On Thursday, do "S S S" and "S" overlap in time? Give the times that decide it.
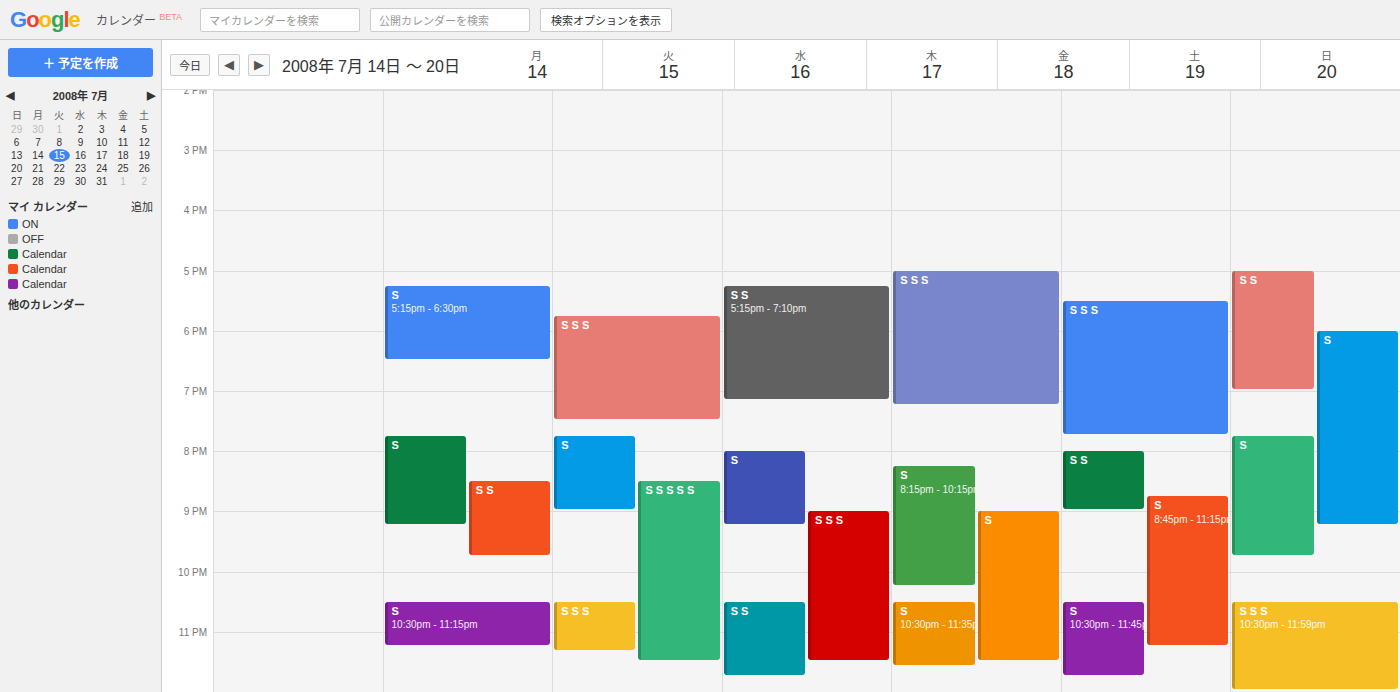
"S S S" starts at 9:00 PM, before "S" ends at 9:15 PM -- they overlap.